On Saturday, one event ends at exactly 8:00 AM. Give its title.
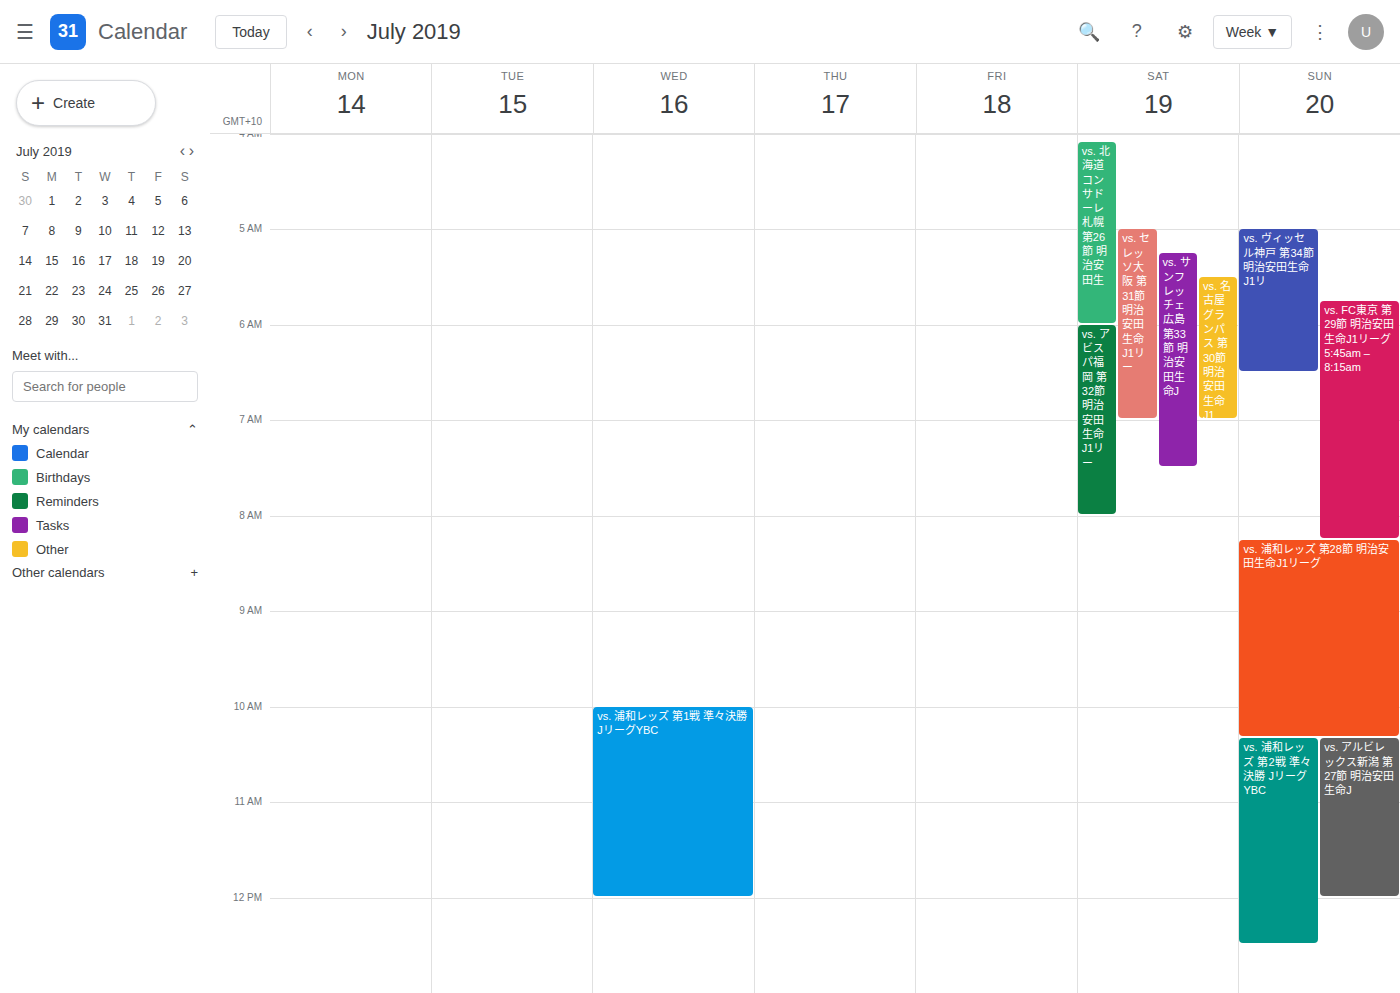
"vs. アビスパ福岡 第32節 明治安田生命J1リー"